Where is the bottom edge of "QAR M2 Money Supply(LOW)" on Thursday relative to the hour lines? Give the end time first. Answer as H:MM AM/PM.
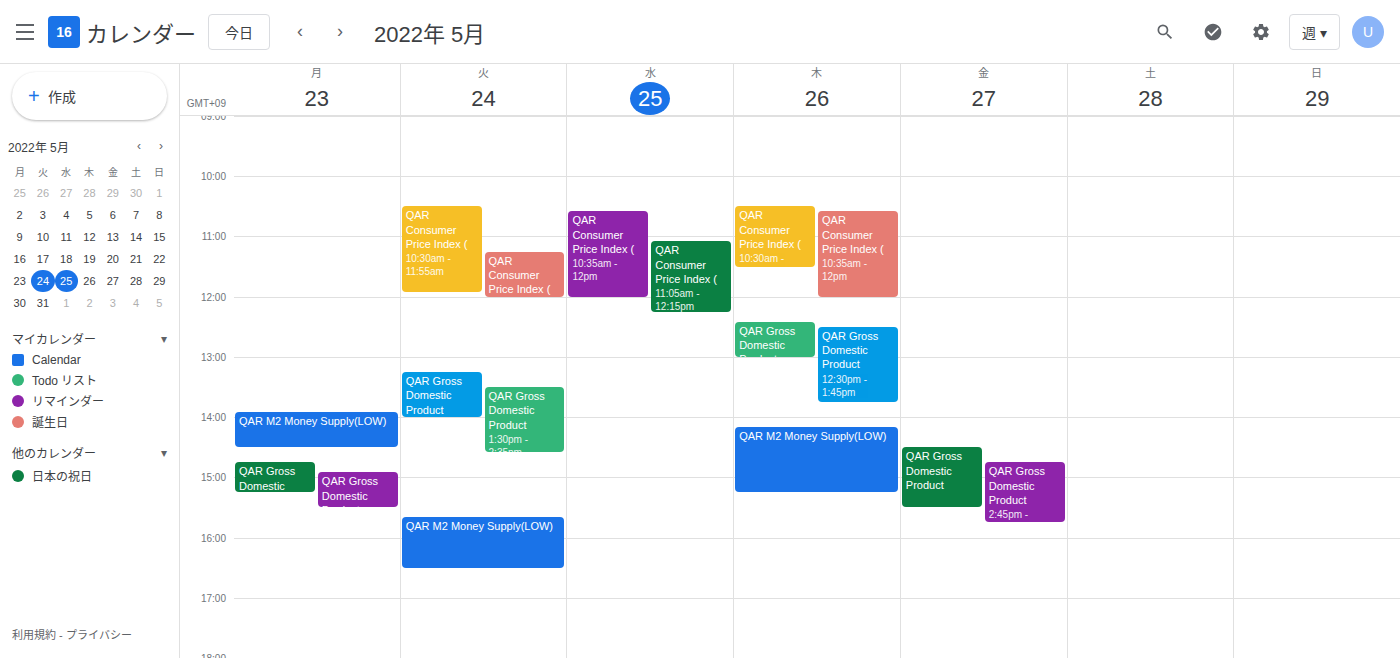
3:15 PM -- neither: a quarter of the way from the 3 PM line to the 4 PM line.